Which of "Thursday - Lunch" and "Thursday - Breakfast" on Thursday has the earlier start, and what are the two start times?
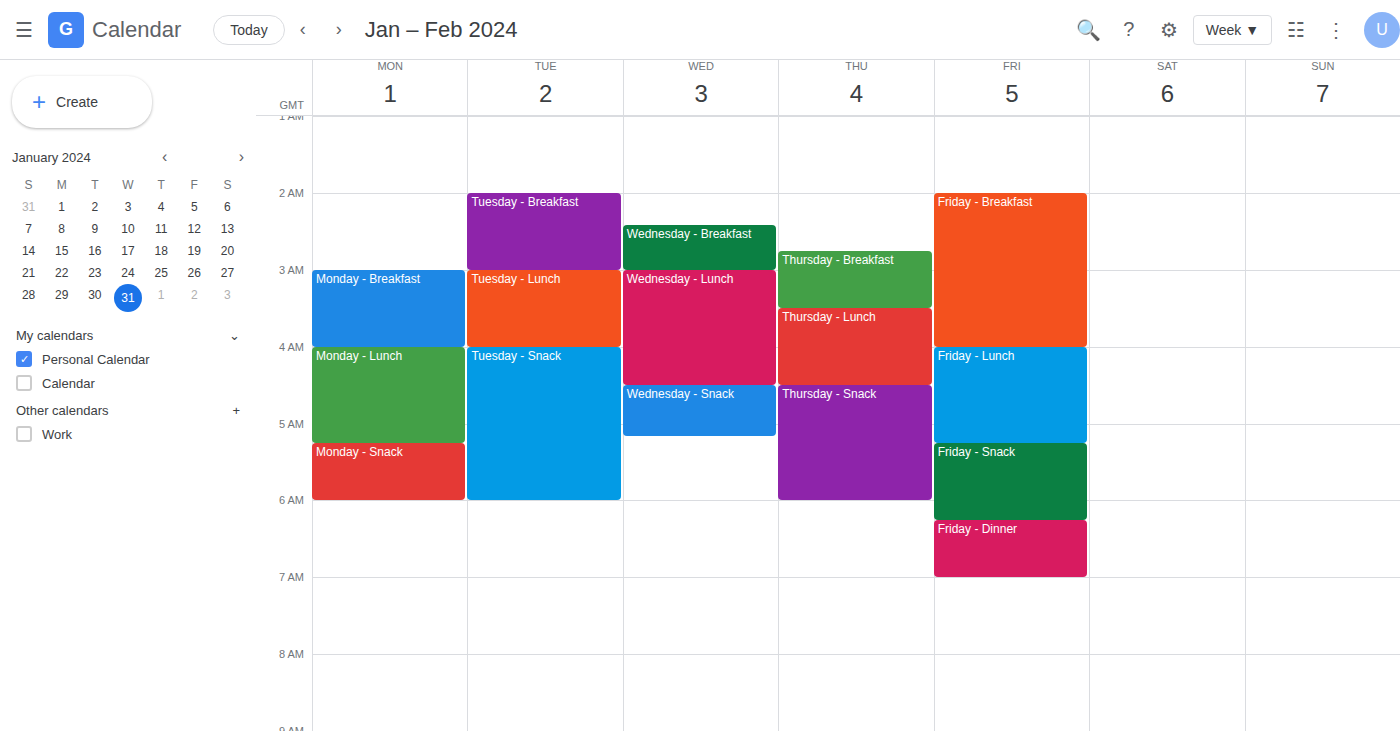
"Thursday - Breakfast" 2:45 AM; "Thursday - Lunch" 3:30 AM.